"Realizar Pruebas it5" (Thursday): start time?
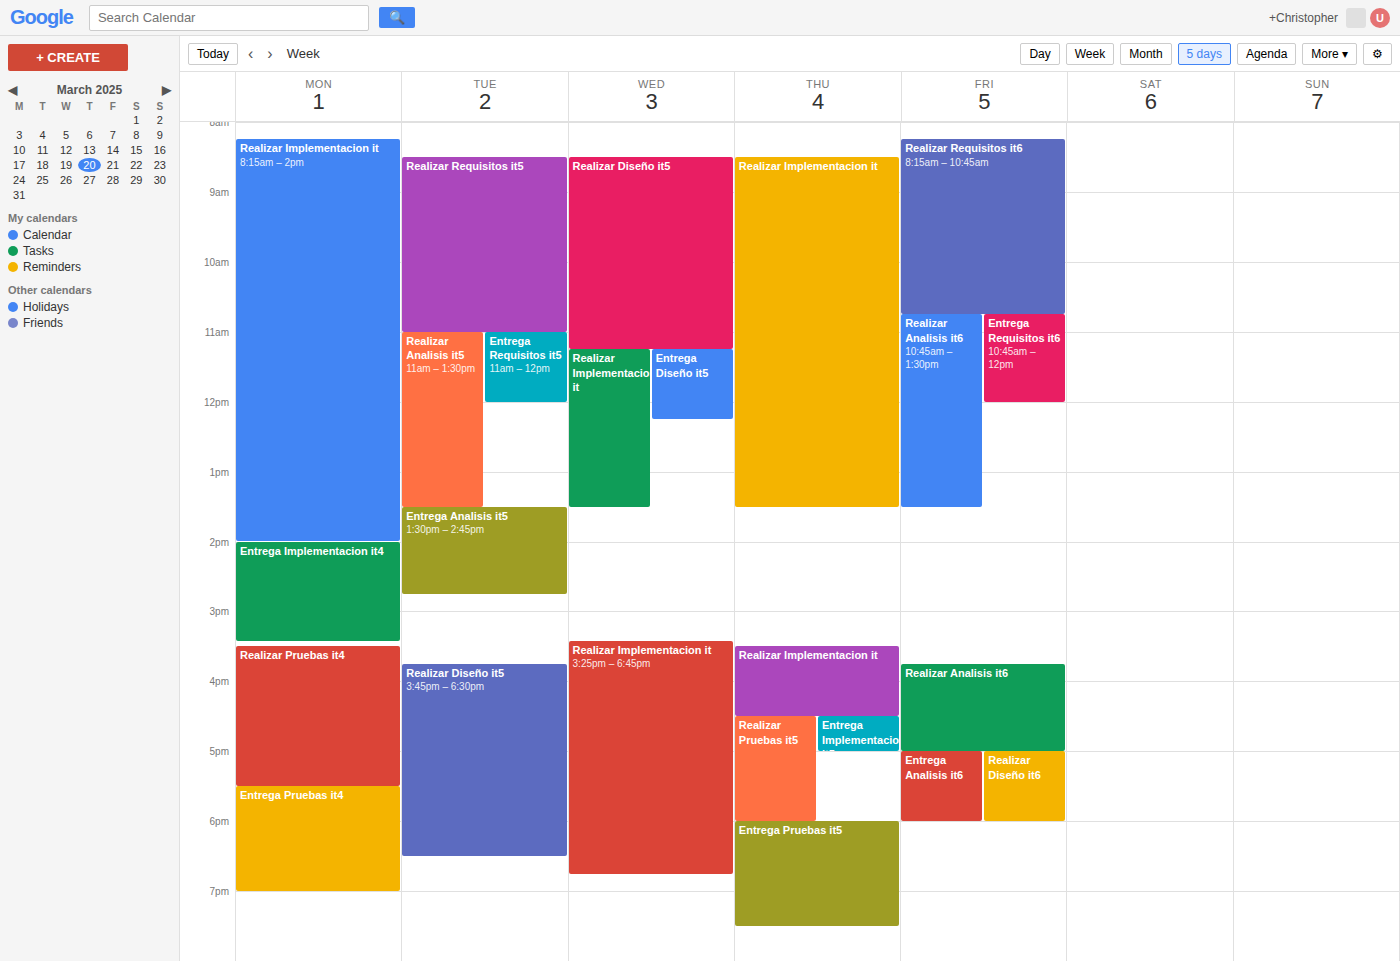
4:30 PM